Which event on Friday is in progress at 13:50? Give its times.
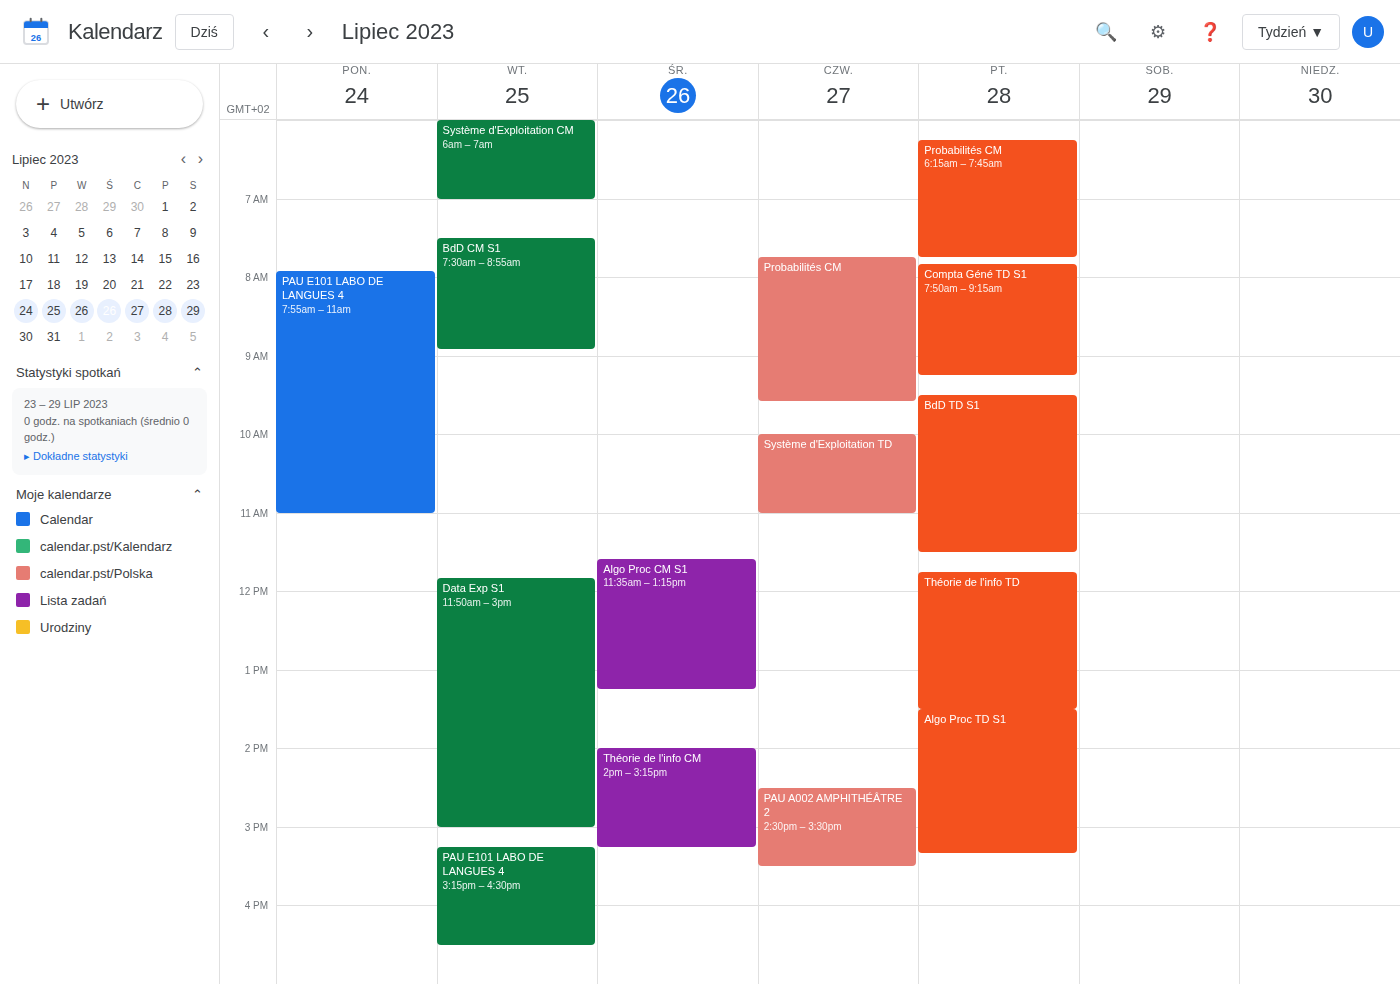
"Algo Proc TD S1", 13:30 to 15:20